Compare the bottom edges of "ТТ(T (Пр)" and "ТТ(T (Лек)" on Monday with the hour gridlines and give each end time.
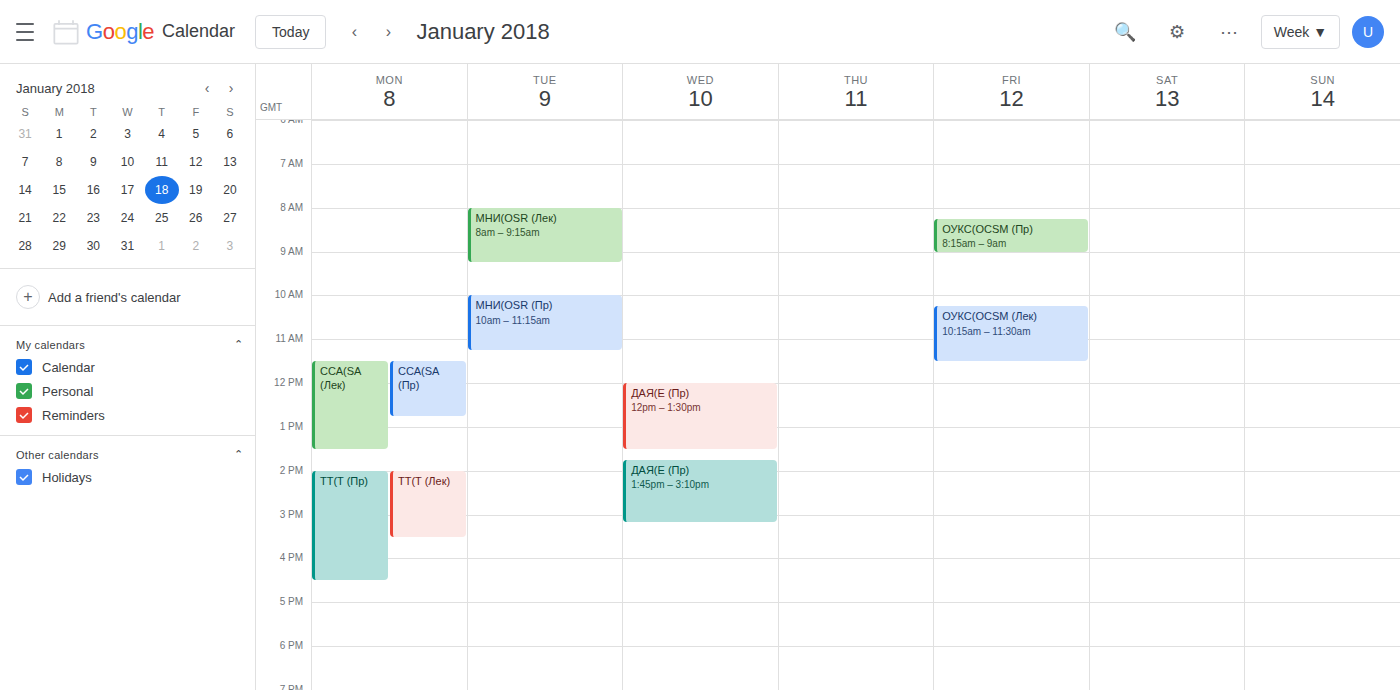
"ТТ(T (Пр)": 4:30 PM, halfway between the 4 PM and 5 PM lines. "ТТ(T (Лек)": 3:30 PM, halfway between the 3 PM and 4 PM lines.